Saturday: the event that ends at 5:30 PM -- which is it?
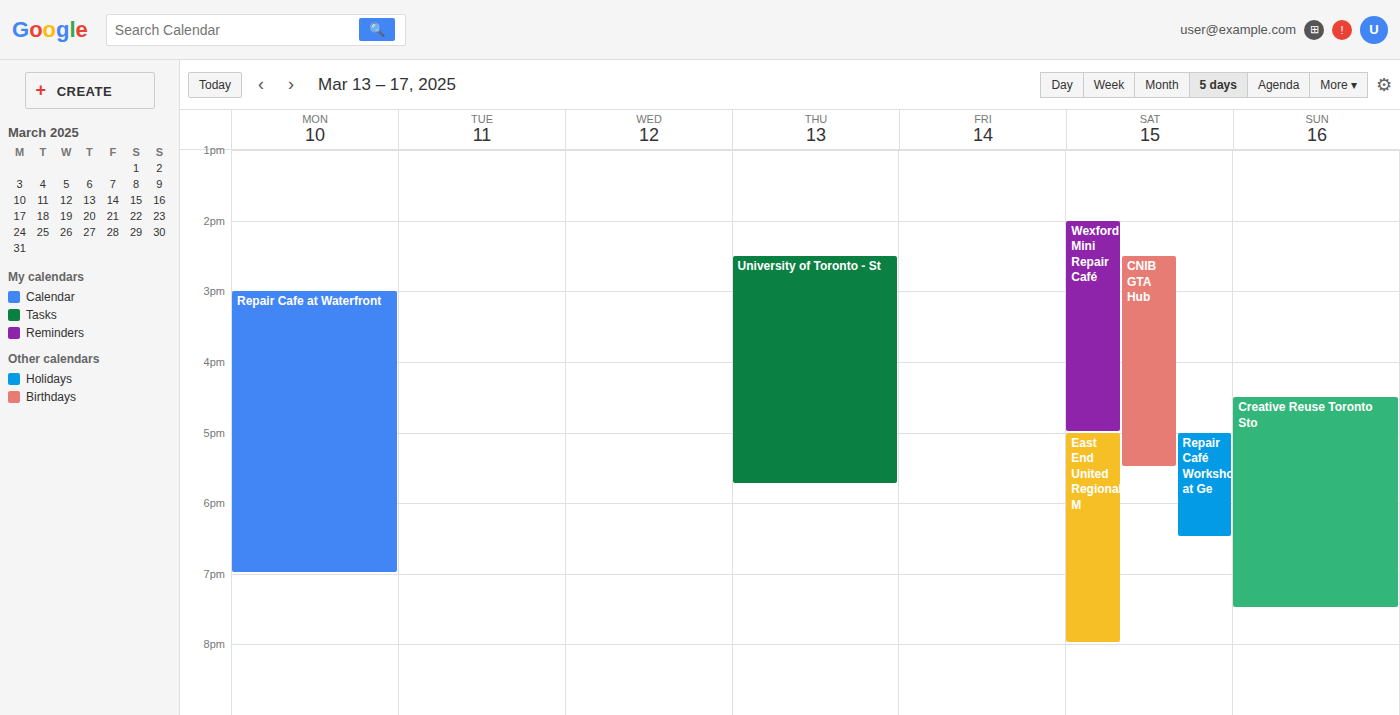
"CNIB GTA Hub"